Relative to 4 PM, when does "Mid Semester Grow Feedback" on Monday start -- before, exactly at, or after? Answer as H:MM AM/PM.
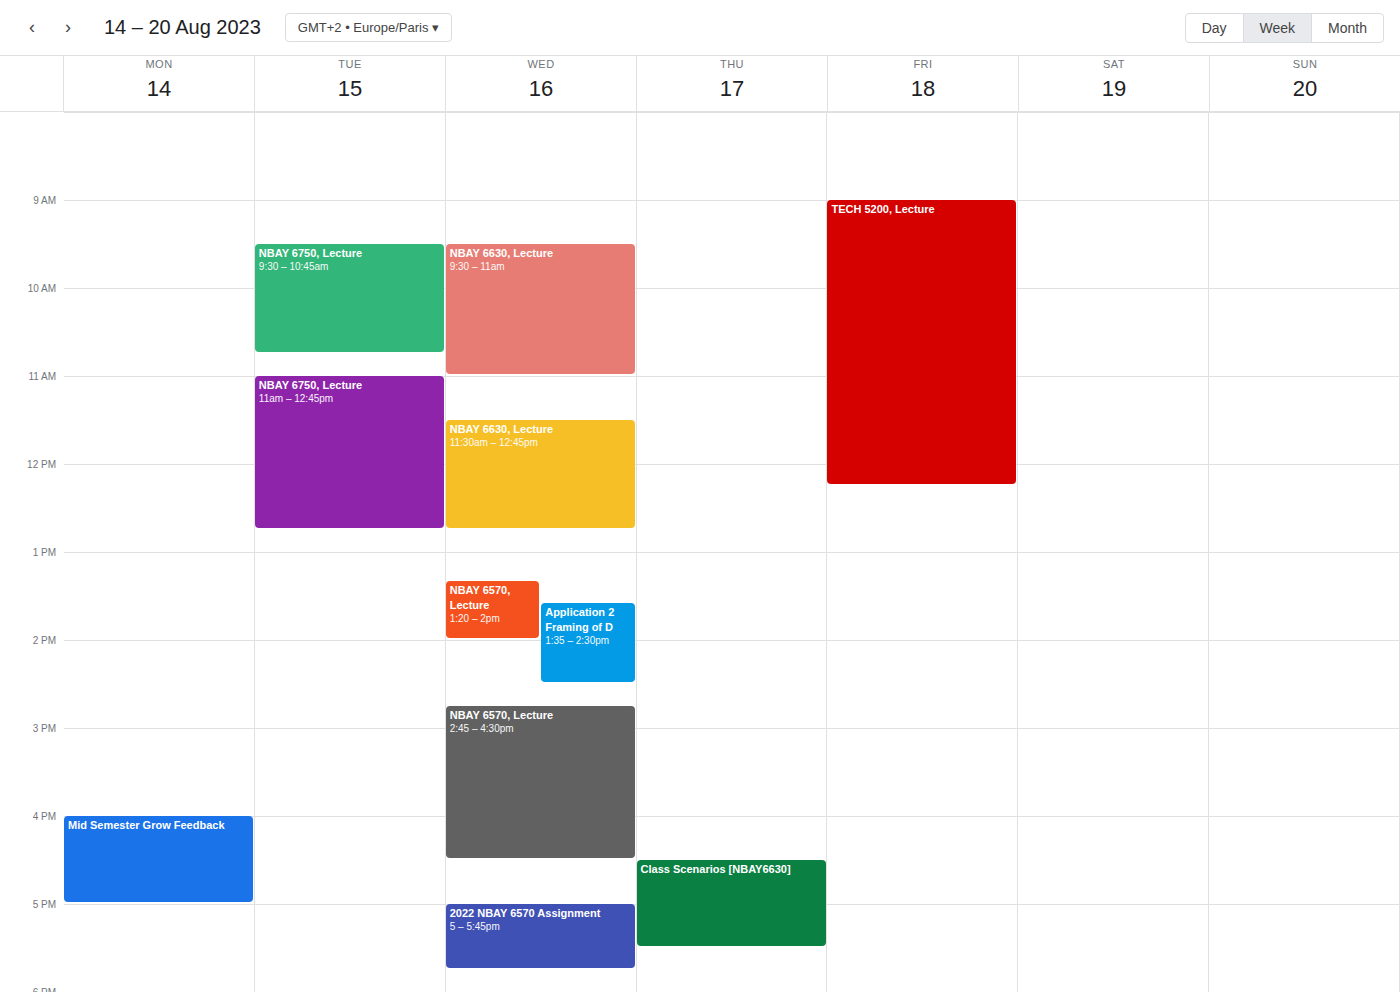
4:00 PM -- exactly at 4 PM, on the 4 PM line.